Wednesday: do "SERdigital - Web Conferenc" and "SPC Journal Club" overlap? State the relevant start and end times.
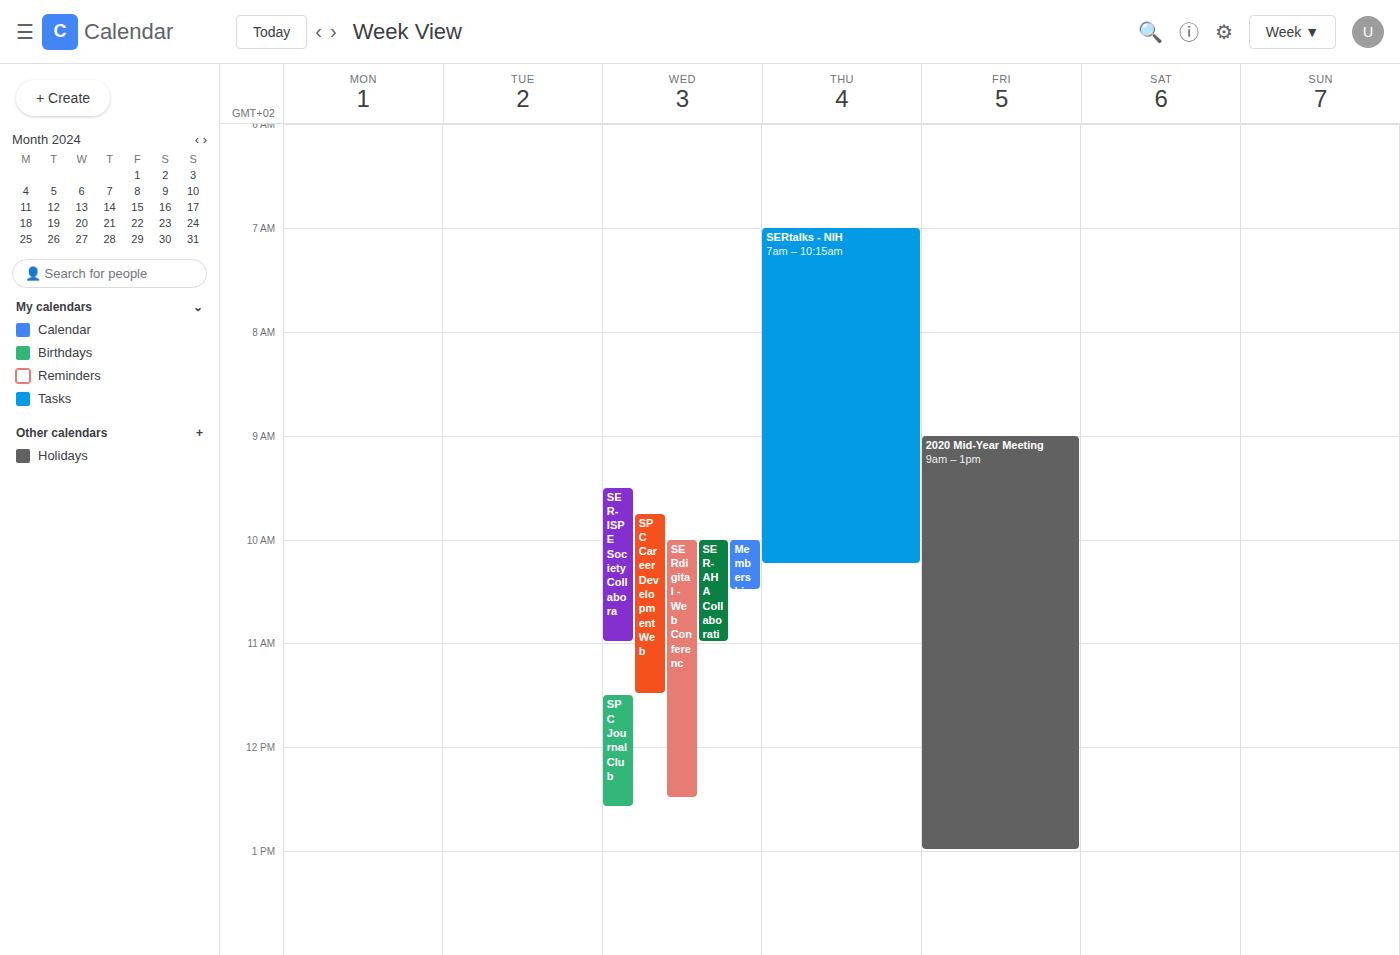
"SPC Journal Club" starts at 11:30 AM, before "SERdigital - Web Conferenc" ends at 12:30 PM -- they overlap.